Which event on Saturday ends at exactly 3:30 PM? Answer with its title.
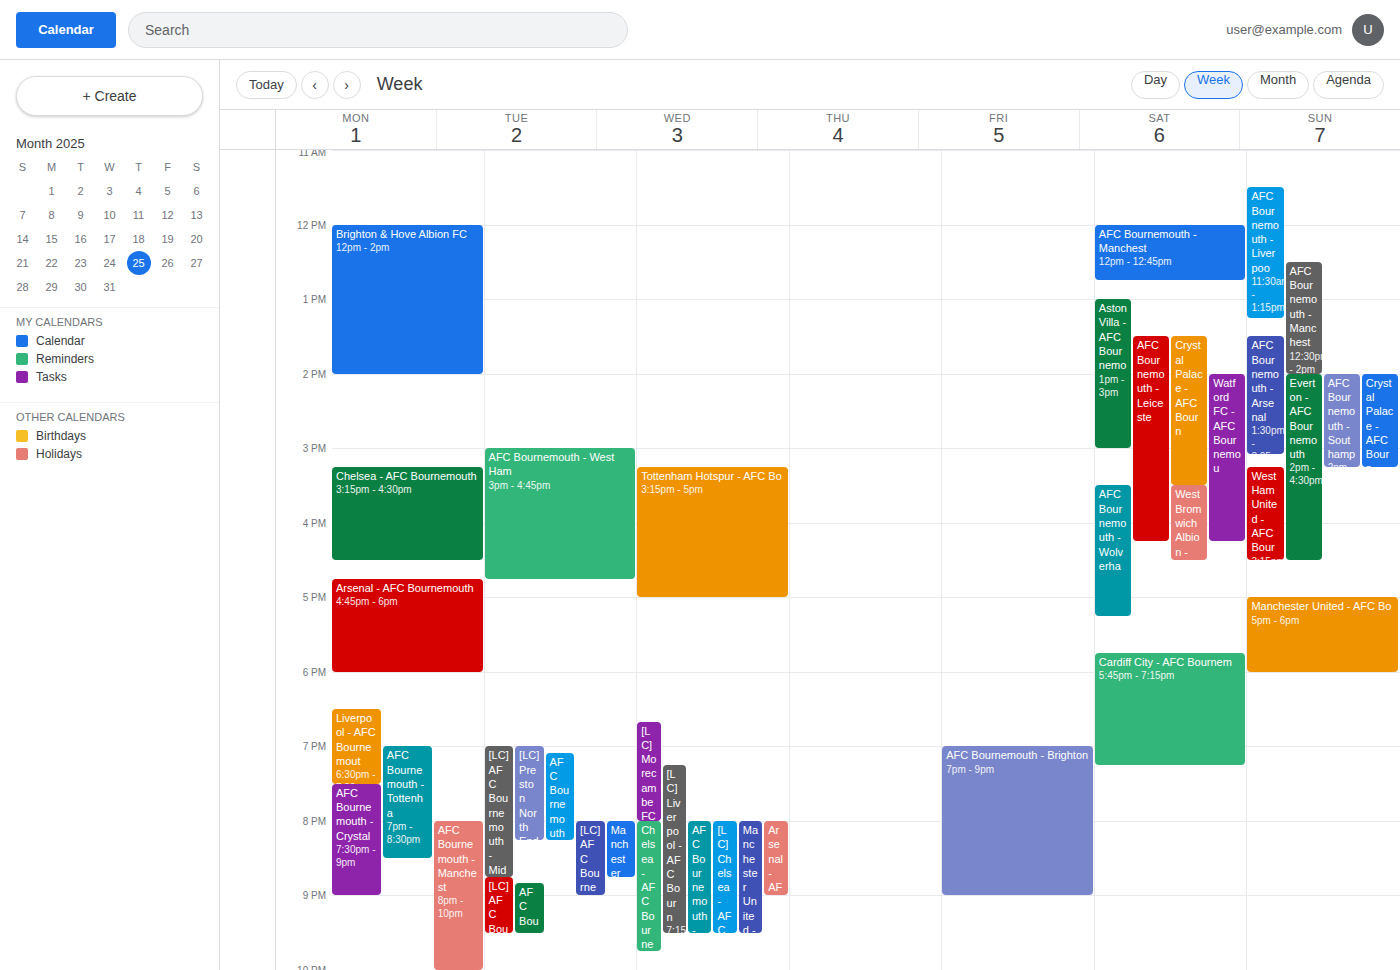
"Crystal Palace - AFC Bourn"